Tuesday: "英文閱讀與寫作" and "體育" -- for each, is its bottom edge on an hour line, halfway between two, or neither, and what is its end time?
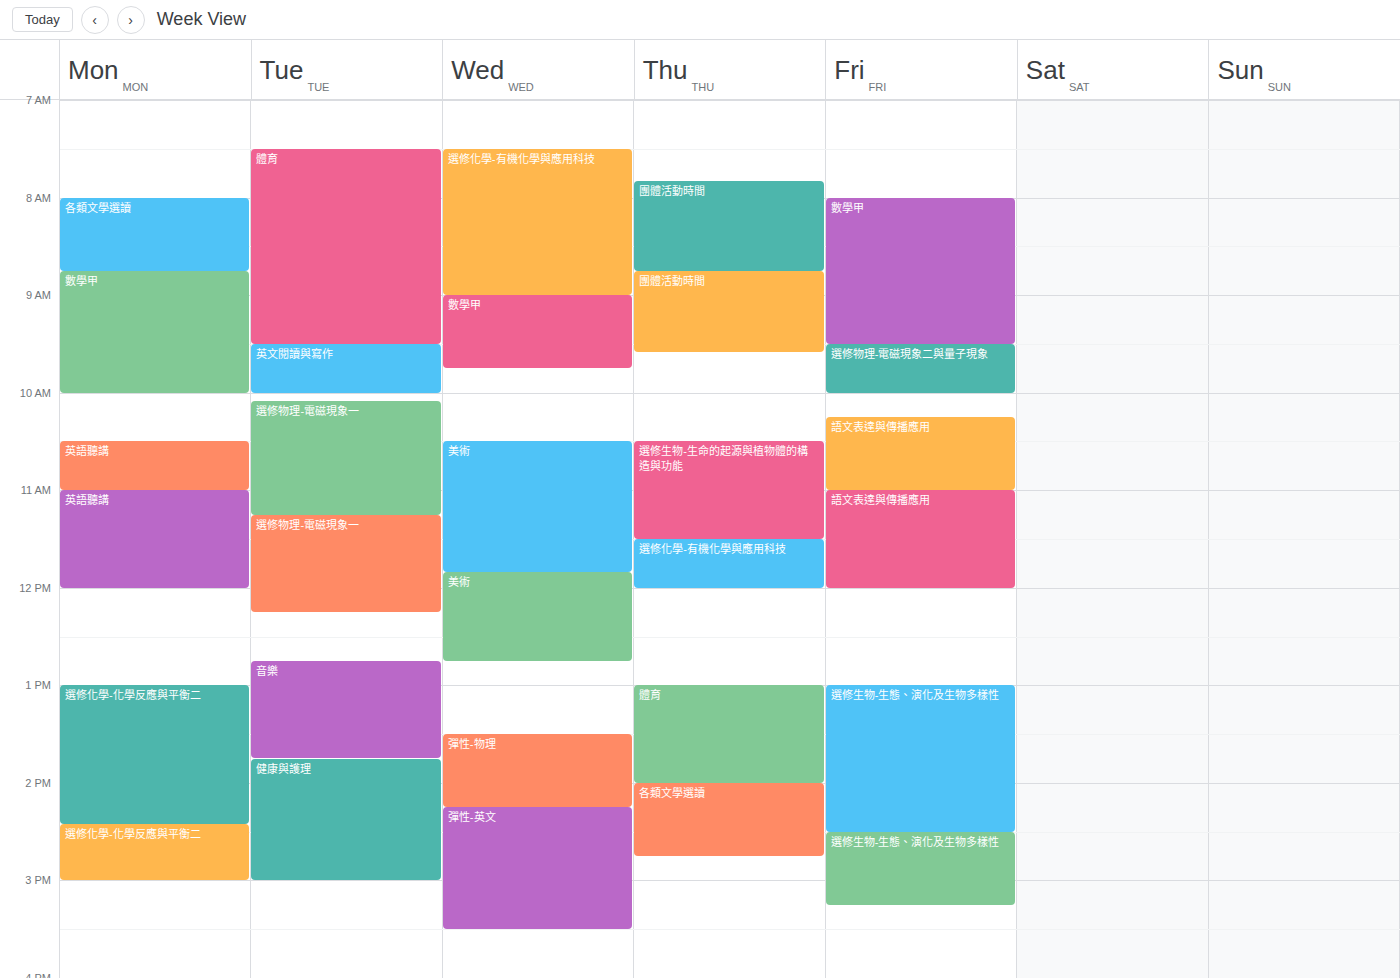
"英文閱讀與寫作": 10:00 AM, exactly on the 10 AM line. "體育": 9:30 AM, halfway between the 9 AM and 10 AM lines.